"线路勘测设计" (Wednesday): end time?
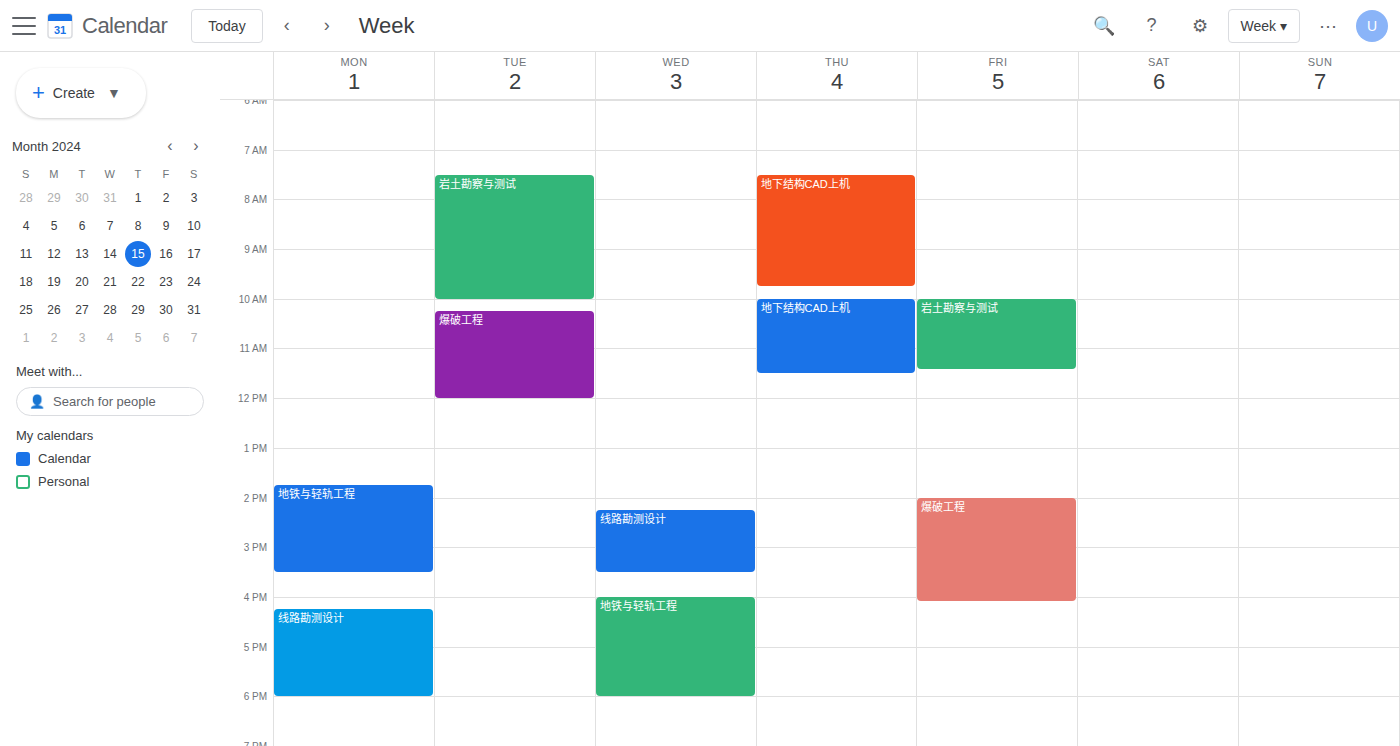
3:30 PM